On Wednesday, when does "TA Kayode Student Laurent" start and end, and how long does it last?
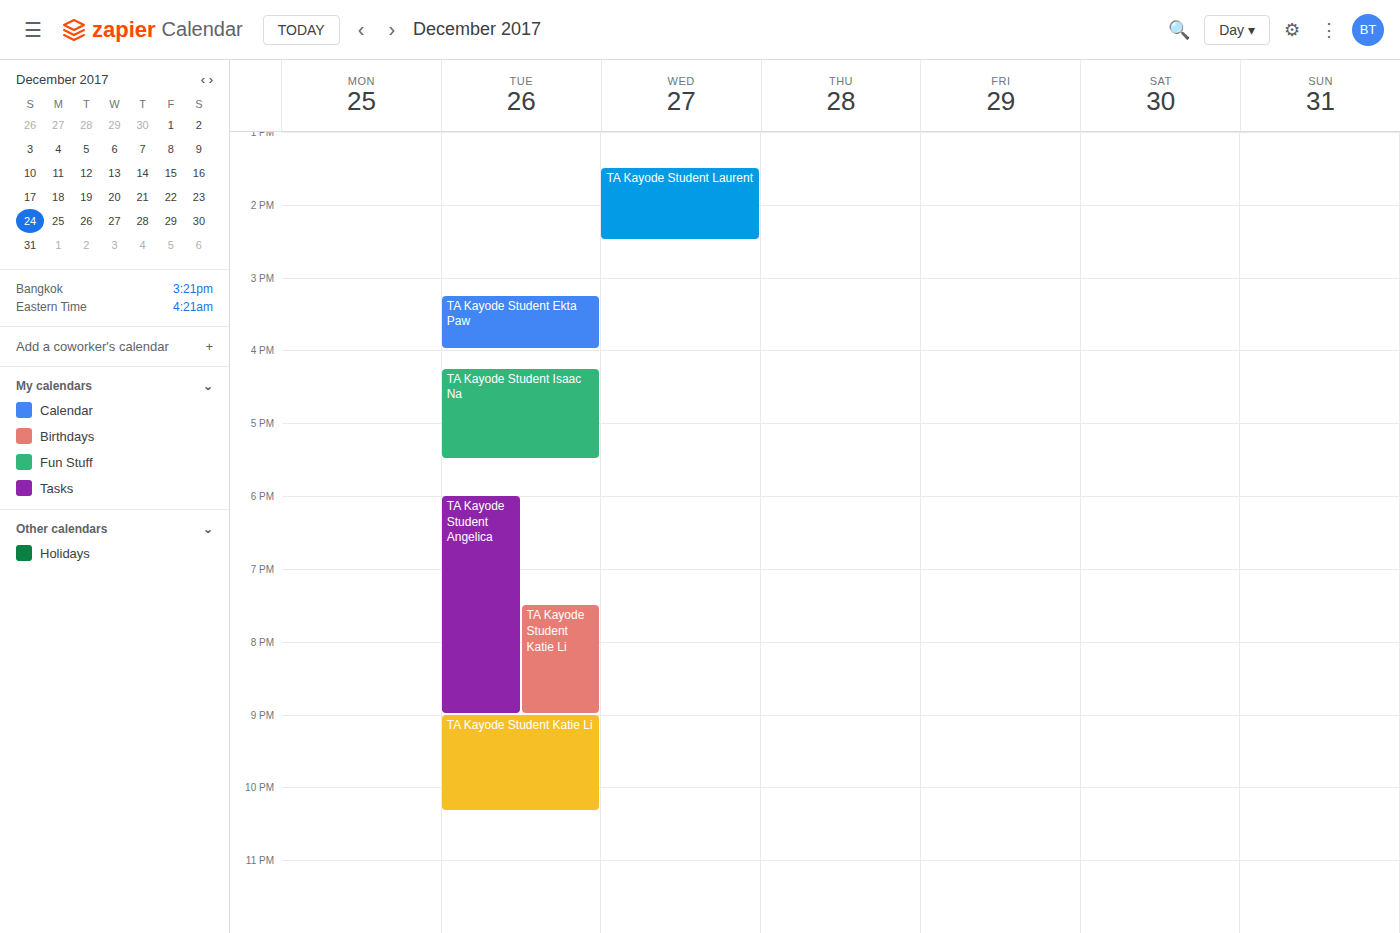
1:30 PM to 2:30 PM, 1 hour